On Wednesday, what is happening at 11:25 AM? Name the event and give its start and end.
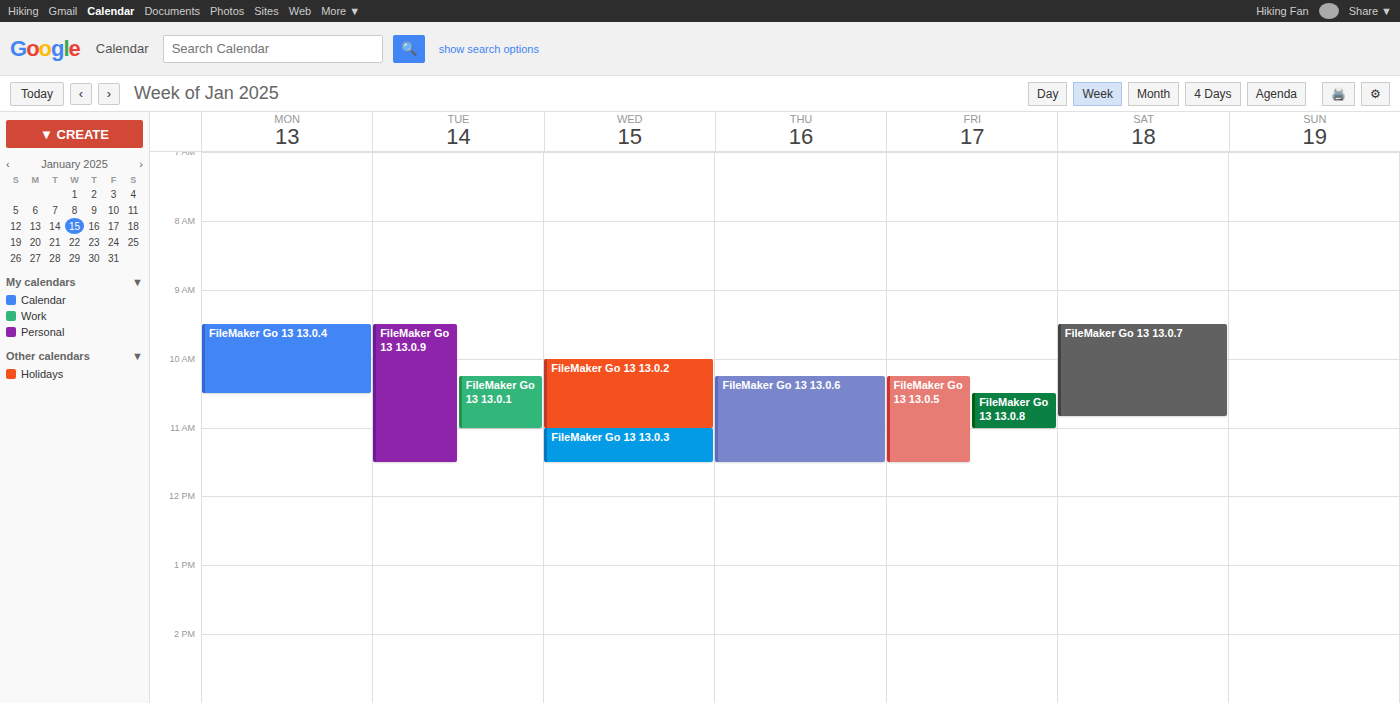
"FileMaker Go 13 13.0.3", 11:00 AM to 11:30 AM